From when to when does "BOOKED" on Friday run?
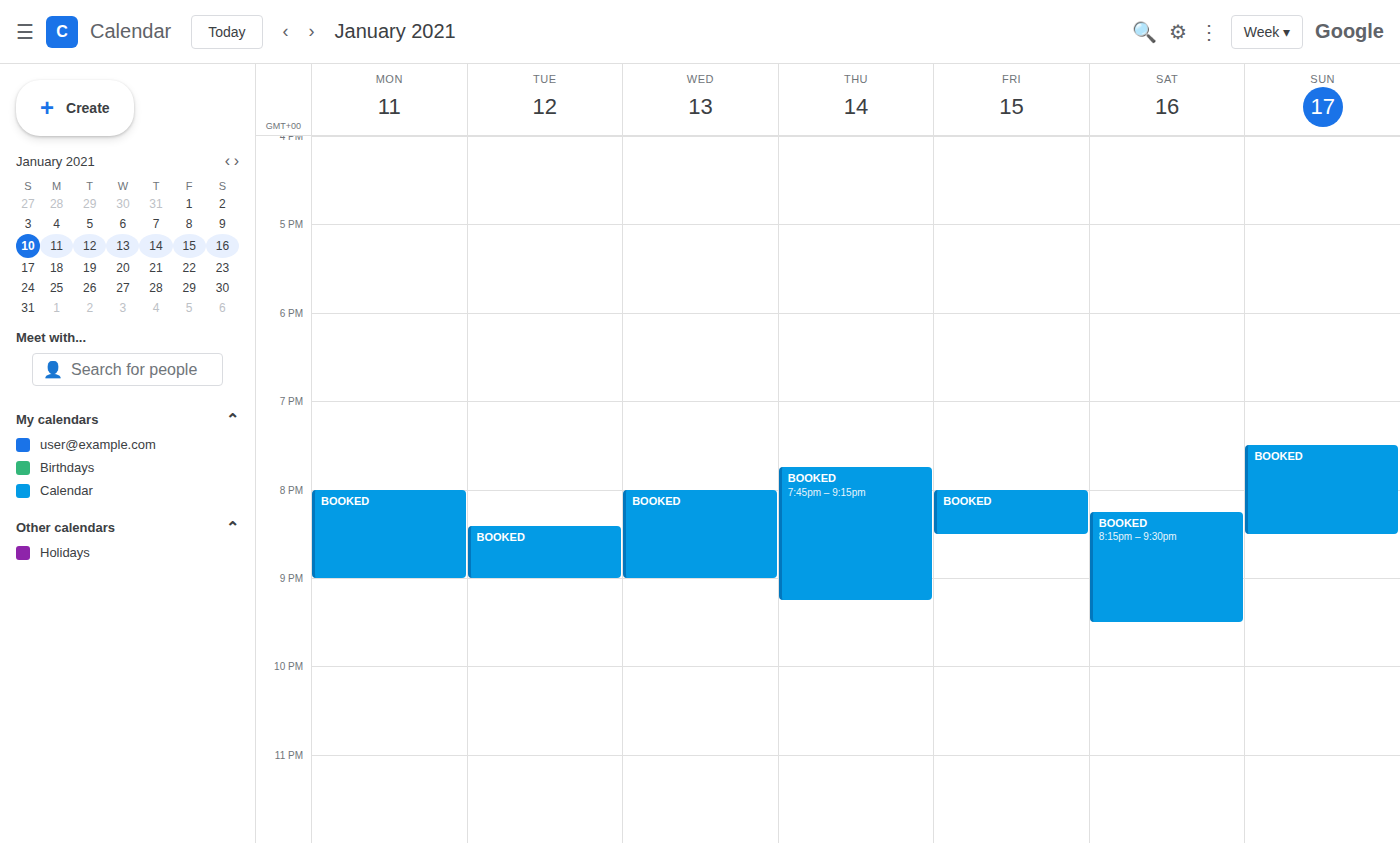
8:00 PM to 8:30 PM